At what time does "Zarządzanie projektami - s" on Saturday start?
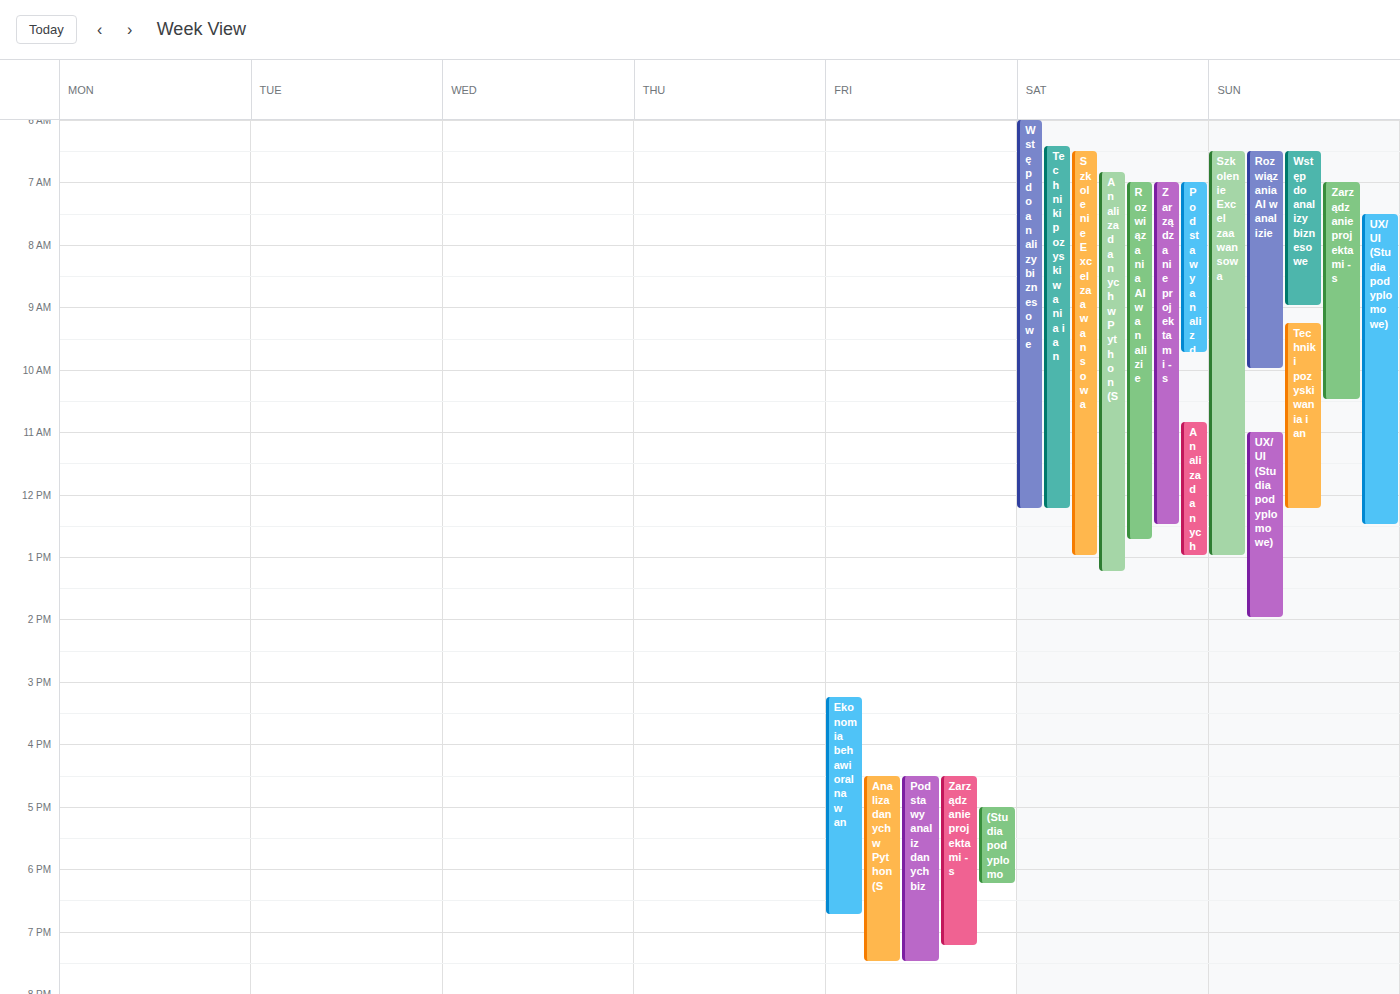
7:00 AM